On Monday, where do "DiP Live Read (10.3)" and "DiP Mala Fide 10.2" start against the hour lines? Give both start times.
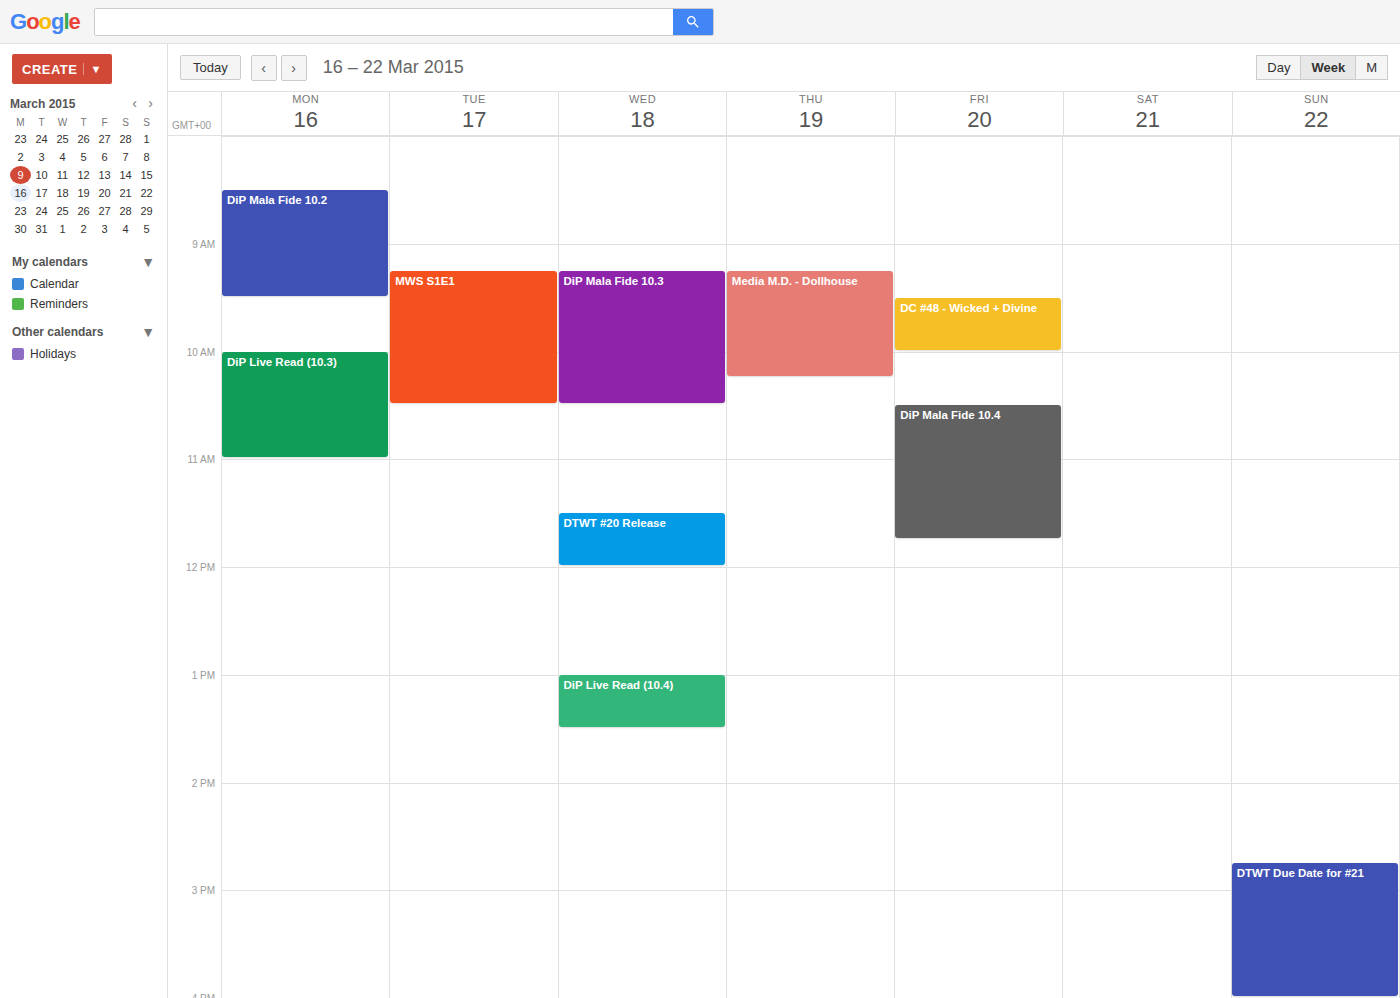
"DiP Live Read (10.3)": 10:00, exactly on the 10:00 line. "DiP Mala Fide 10.2": 08:30, halfway between the 08:00 and 09:00 lines.